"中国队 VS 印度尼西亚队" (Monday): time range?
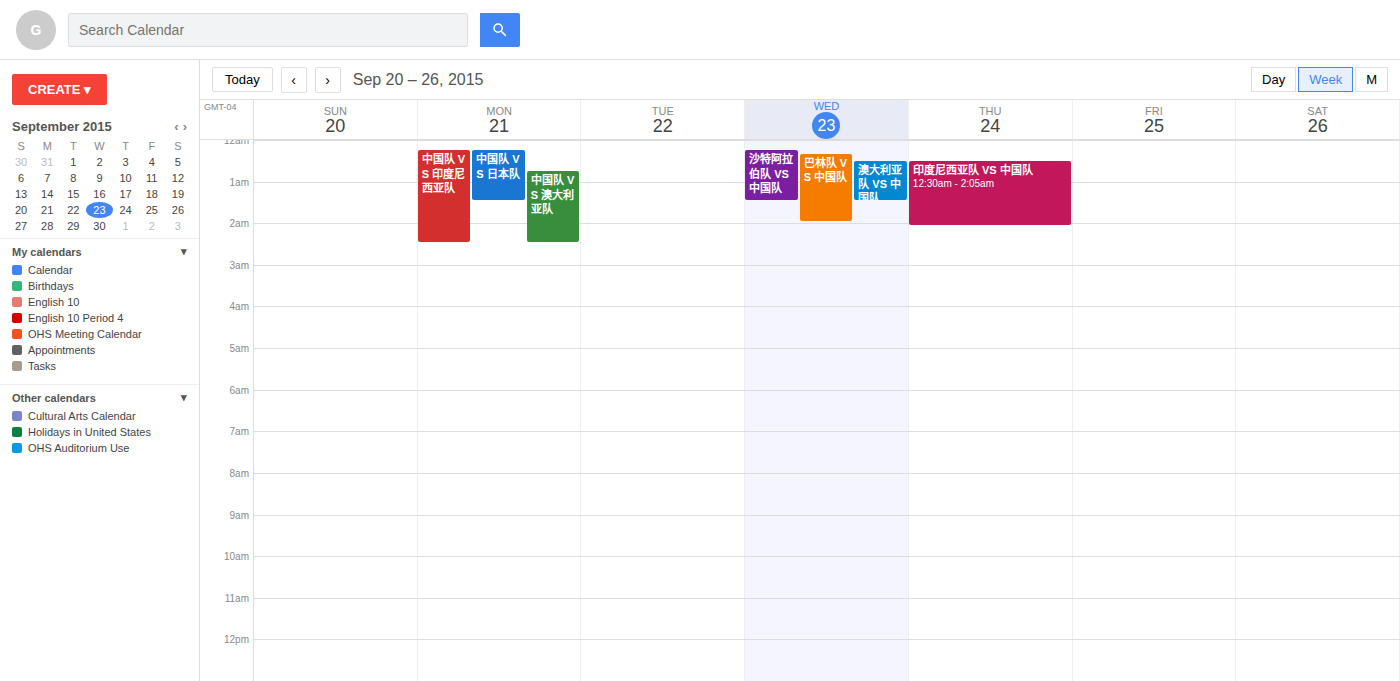
12:15 AM to 2:30 AM